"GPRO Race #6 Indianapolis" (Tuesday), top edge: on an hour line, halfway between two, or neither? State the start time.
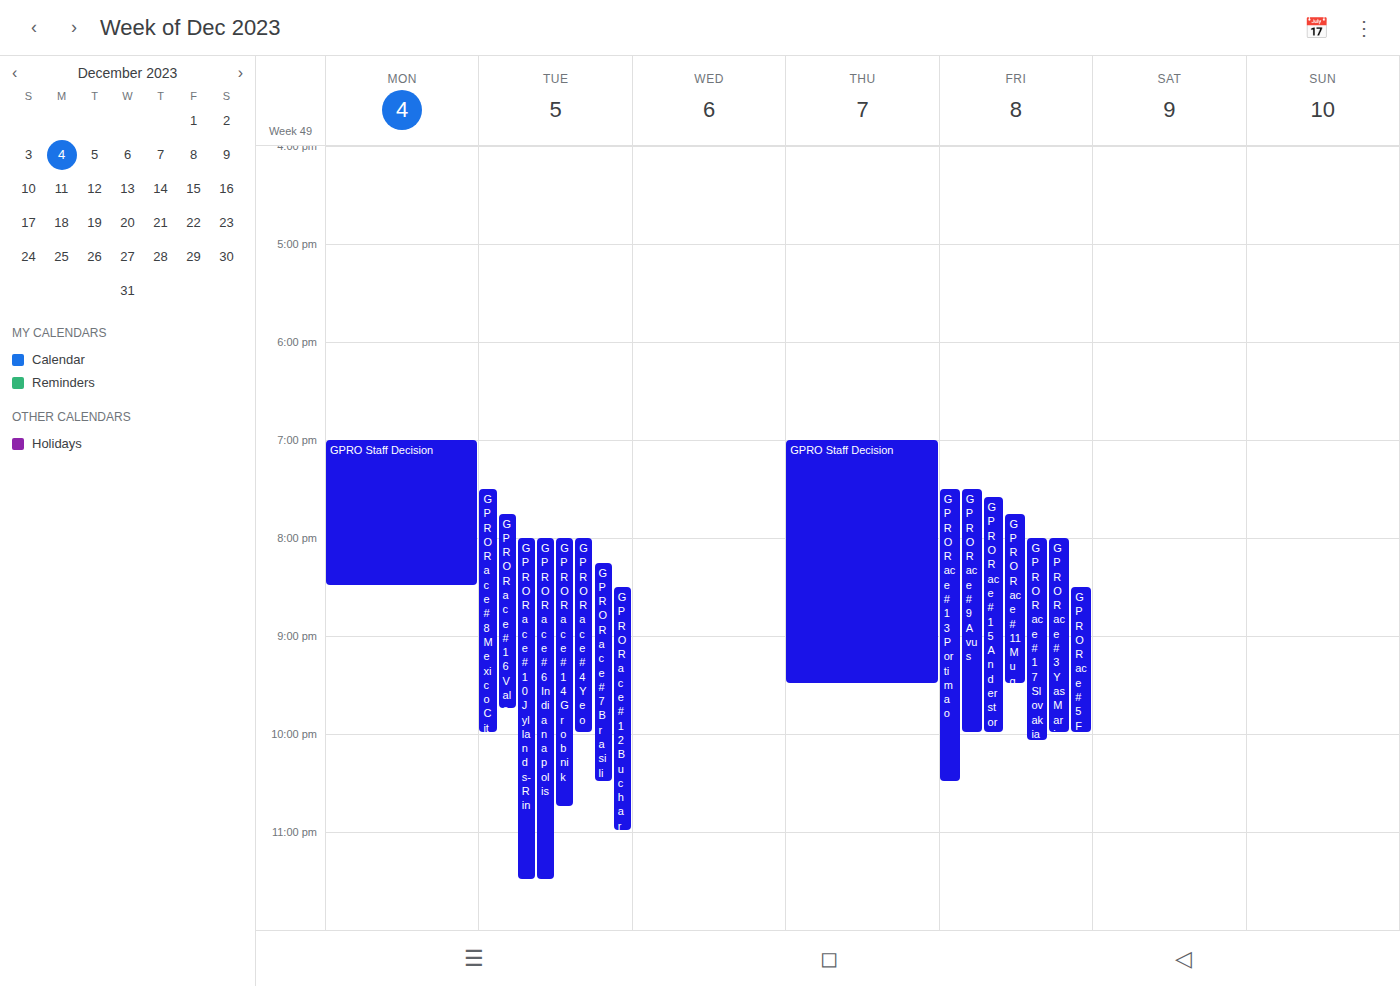
8:00 PM -- exactly on the 8 PM line.